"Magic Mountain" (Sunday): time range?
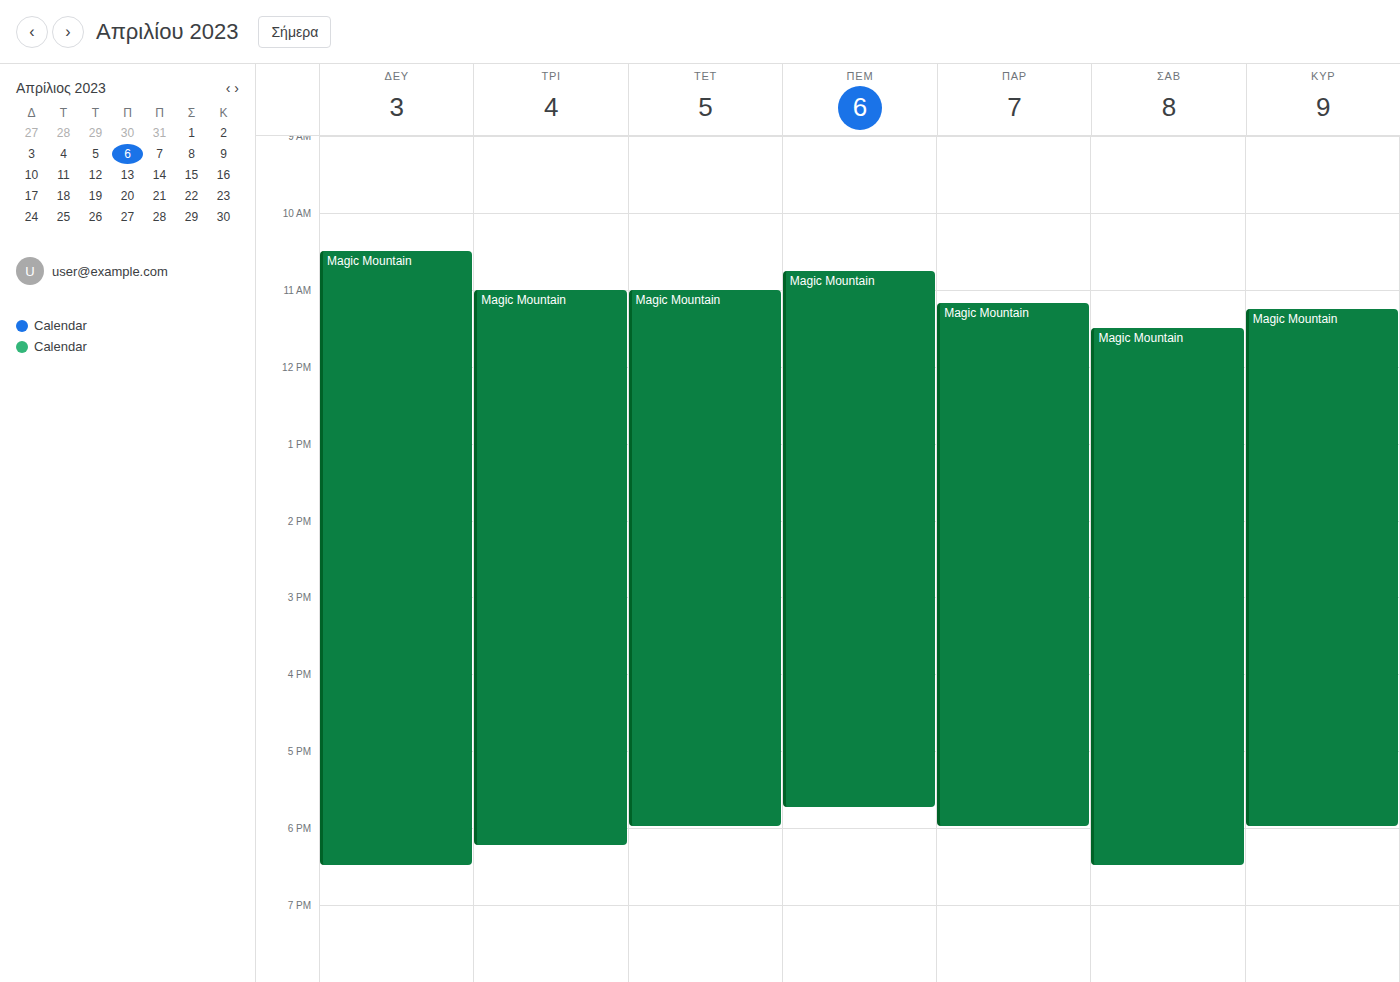
11:15 AM to 6:00 PM